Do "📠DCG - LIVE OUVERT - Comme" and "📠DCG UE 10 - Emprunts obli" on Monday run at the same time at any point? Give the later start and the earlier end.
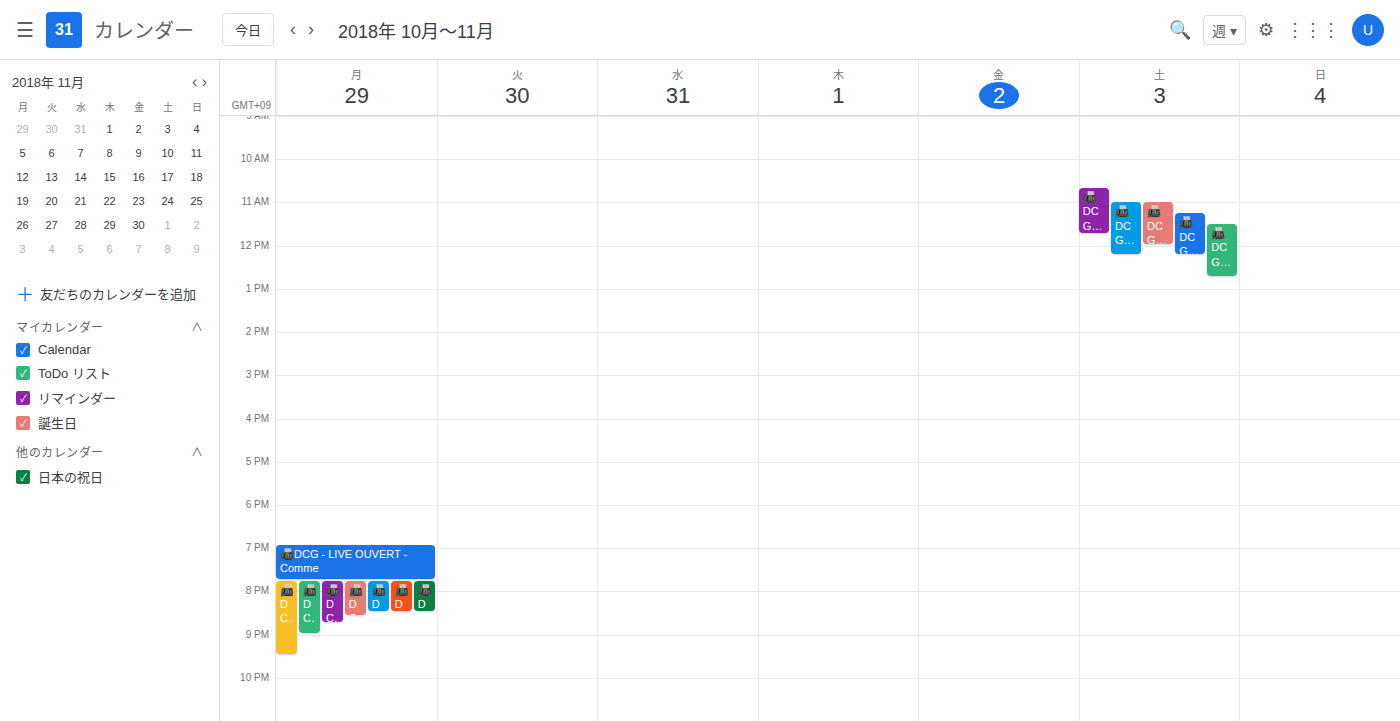
"📠DCG - LIVE OUVERT - Comme" ends at 19:45, exactly when "📠DCG UE 10 - Emprunts obli" starts -- they touch but do not overlap.